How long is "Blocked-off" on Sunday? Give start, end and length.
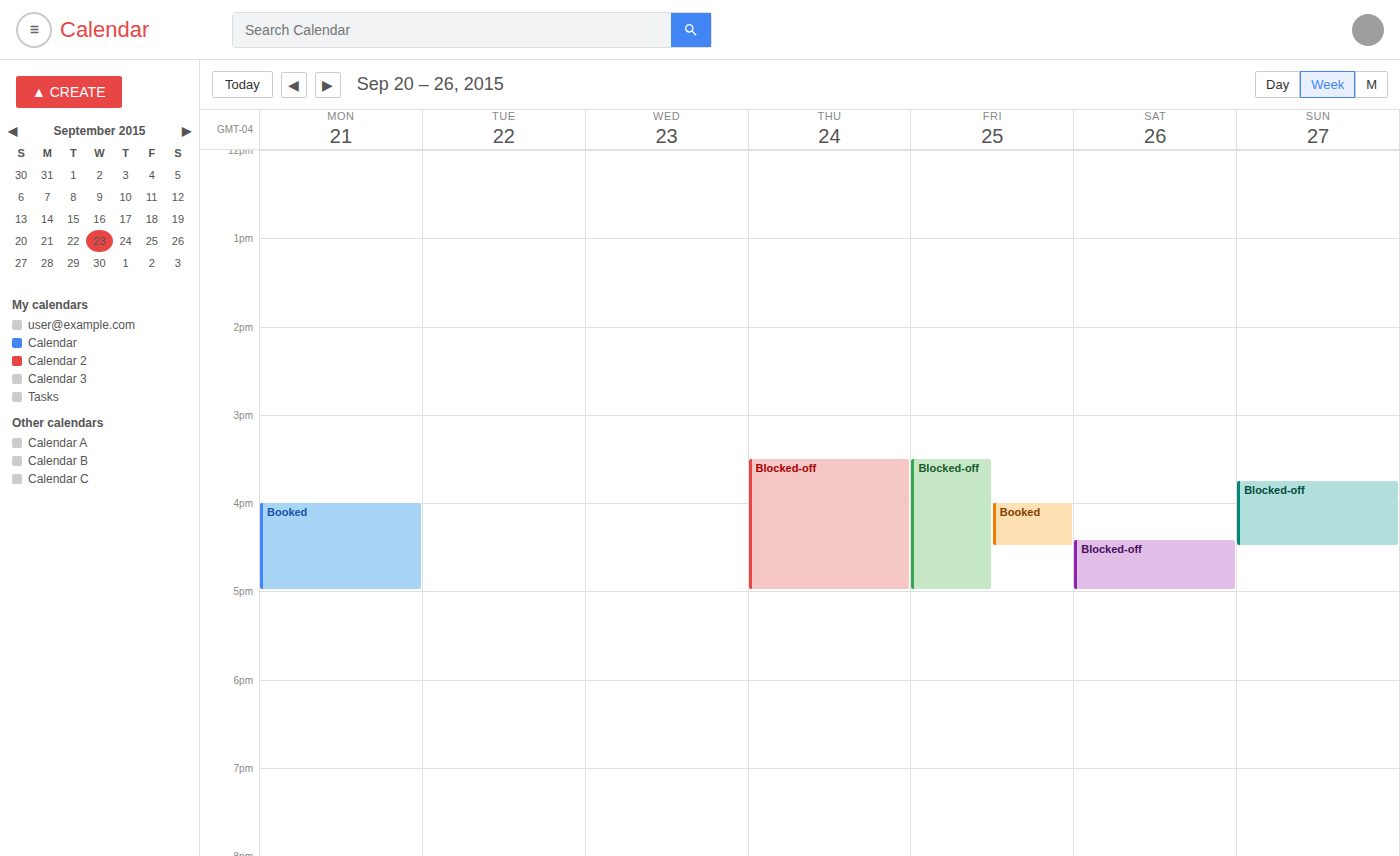
3:45 PM to 4:30 PM, 45 minutes